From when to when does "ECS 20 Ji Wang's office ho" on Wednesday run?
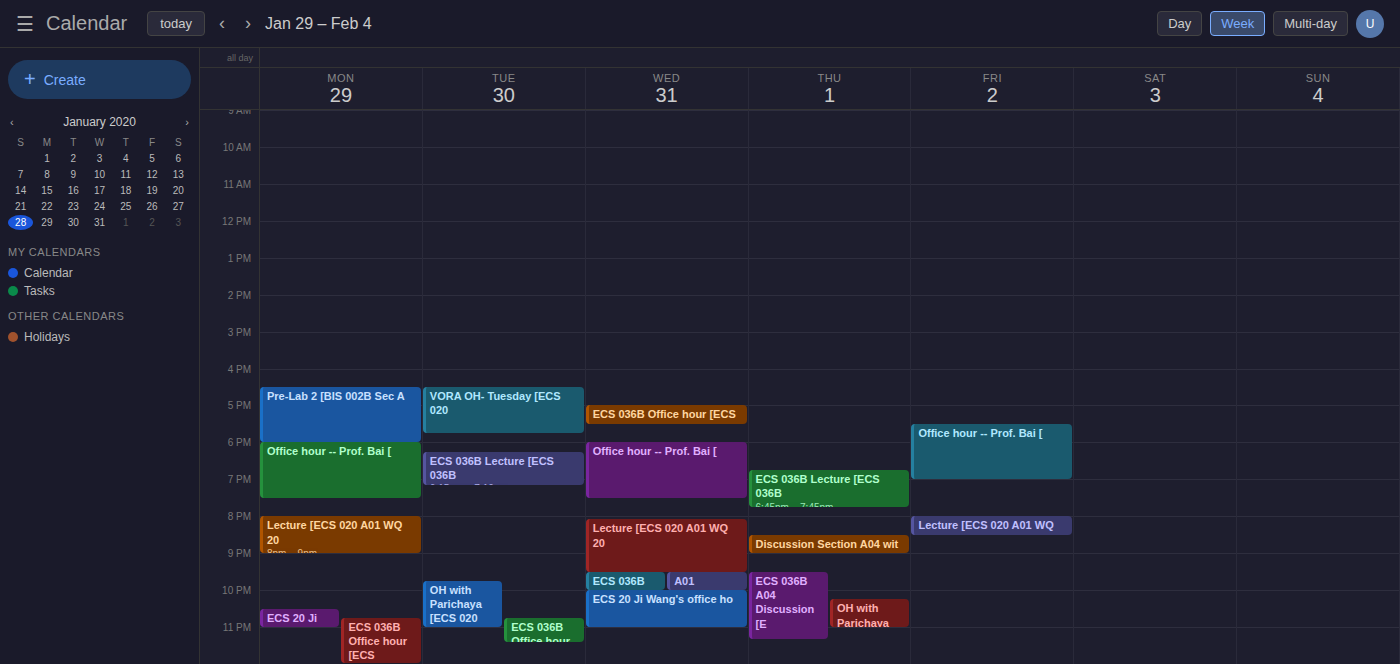
10:00 PM to 11:00 PM